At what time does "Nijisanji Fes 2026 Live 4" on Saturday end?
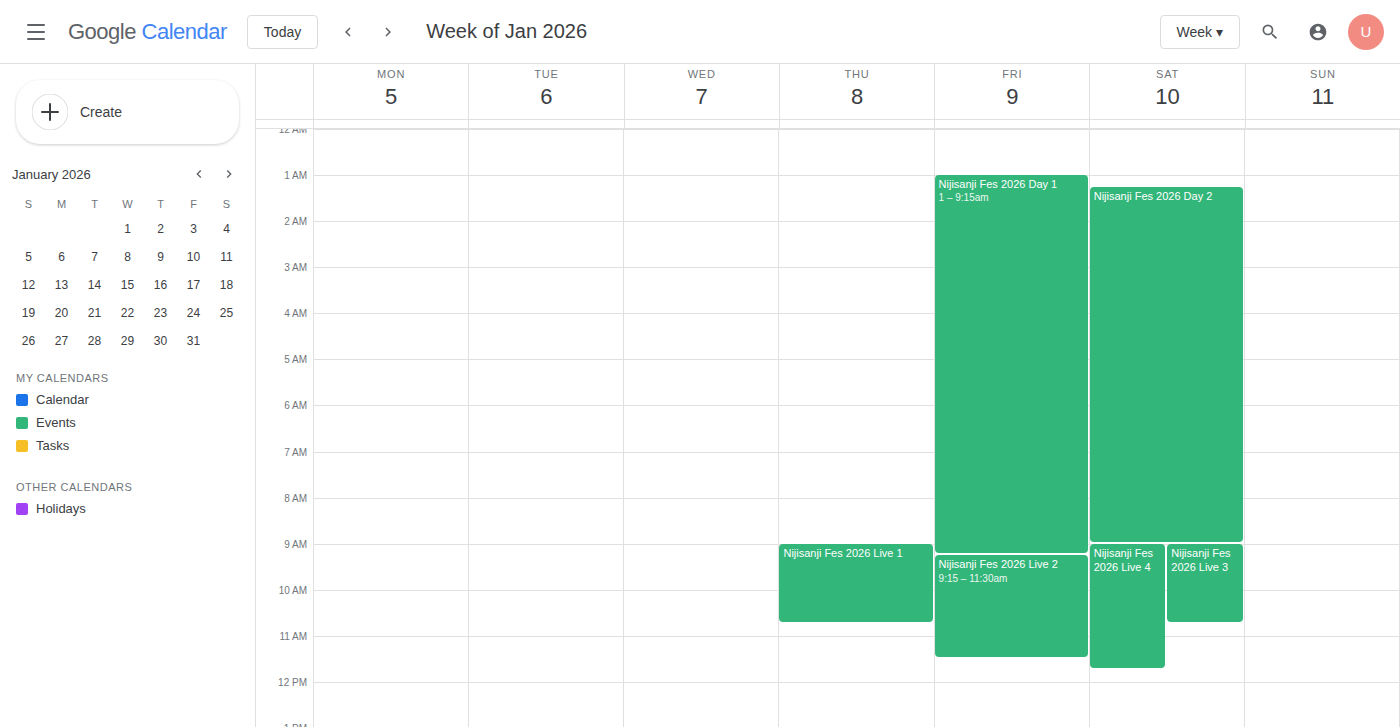
11:45